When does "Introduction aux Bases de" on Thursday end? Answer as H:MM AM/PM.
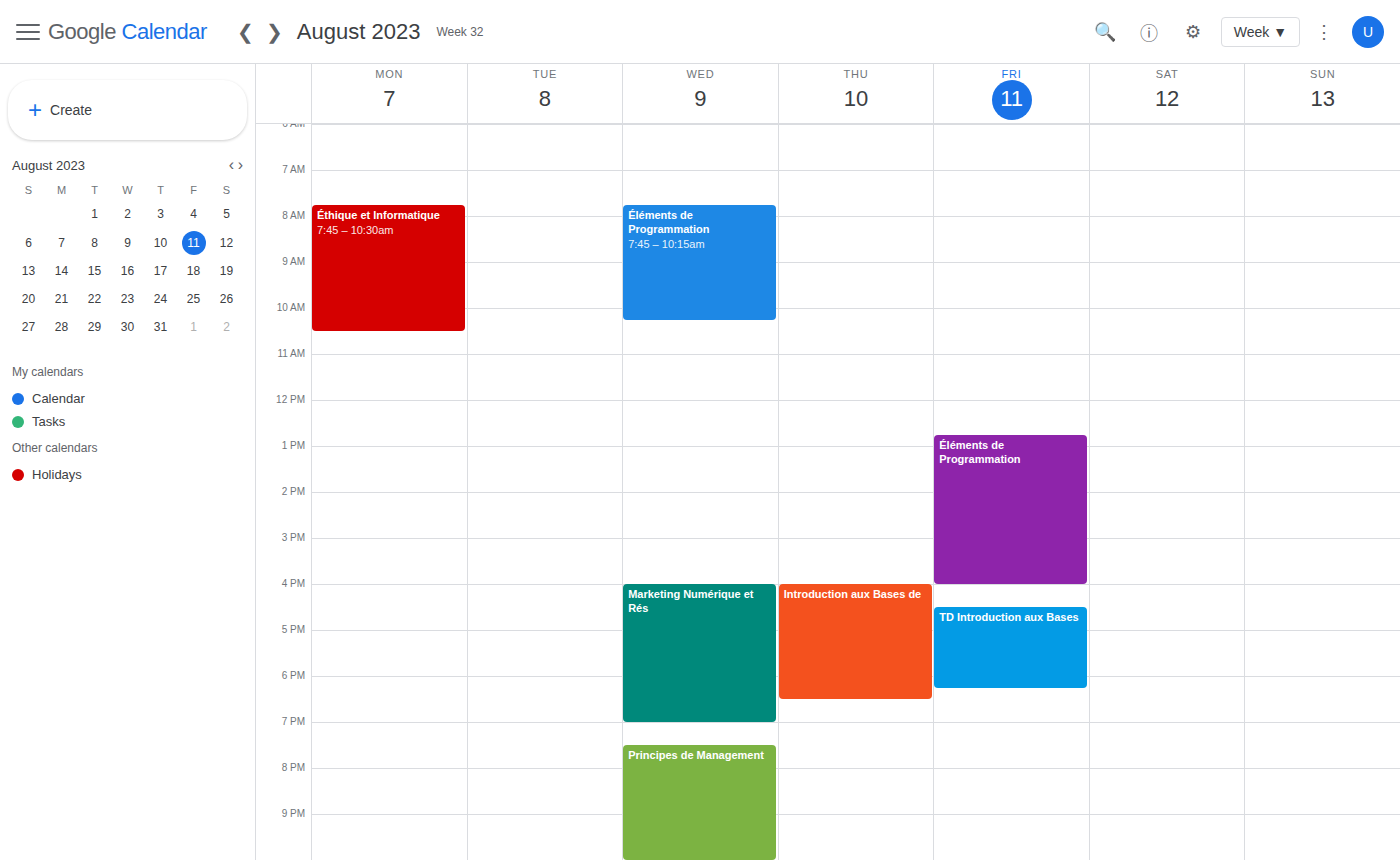
6:30 PM